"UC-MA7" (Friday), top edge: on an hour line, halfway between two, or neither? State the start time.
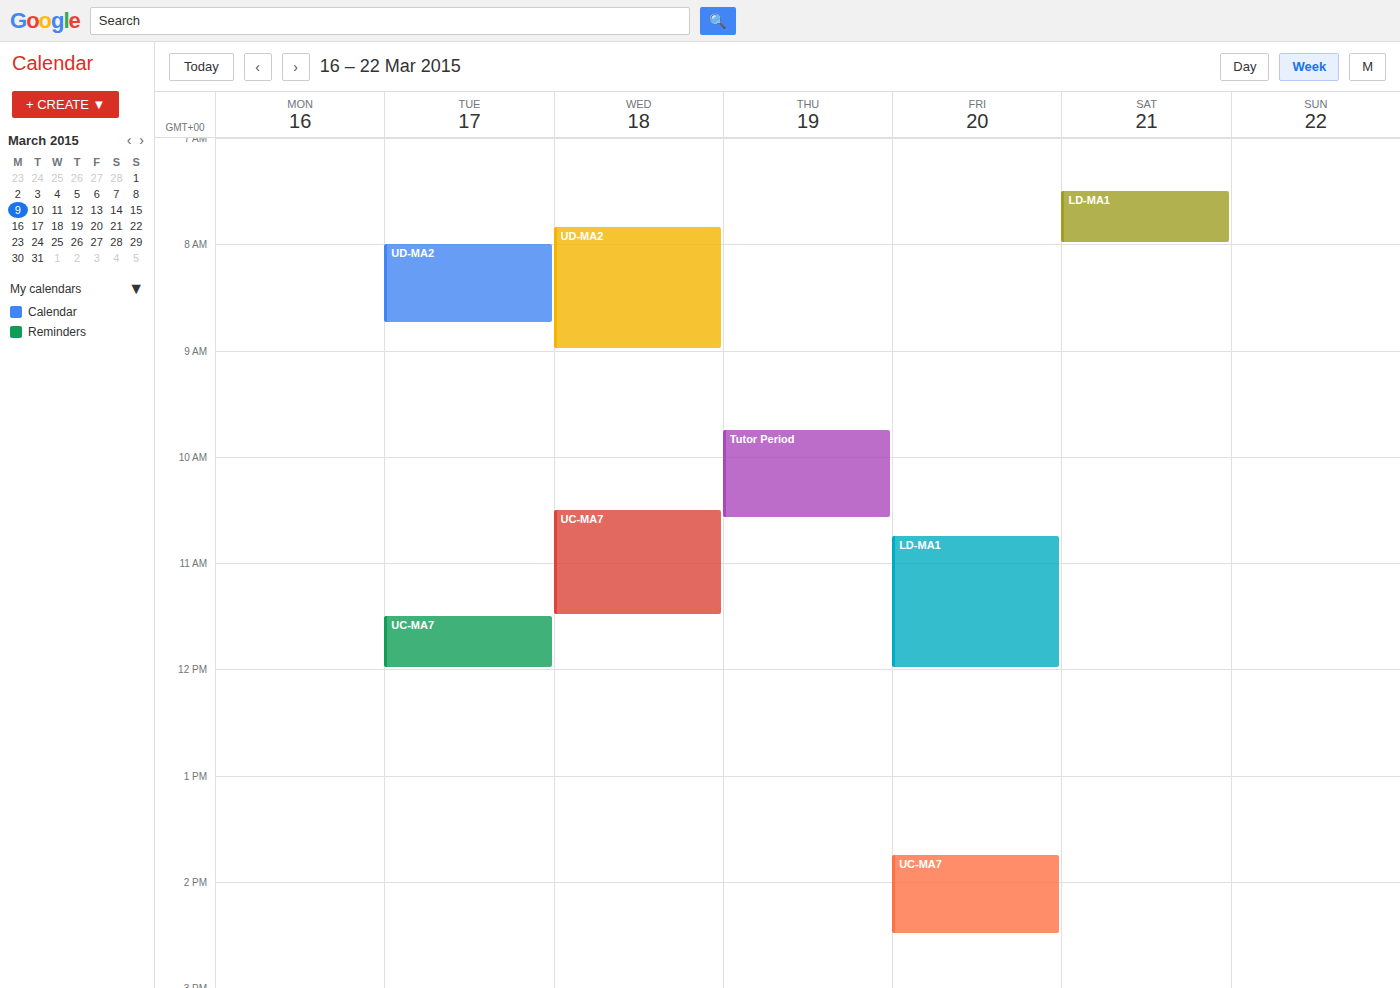
1:45 PM -- neither: three quarters of the way from the 1 PM line to the 2 PM line.